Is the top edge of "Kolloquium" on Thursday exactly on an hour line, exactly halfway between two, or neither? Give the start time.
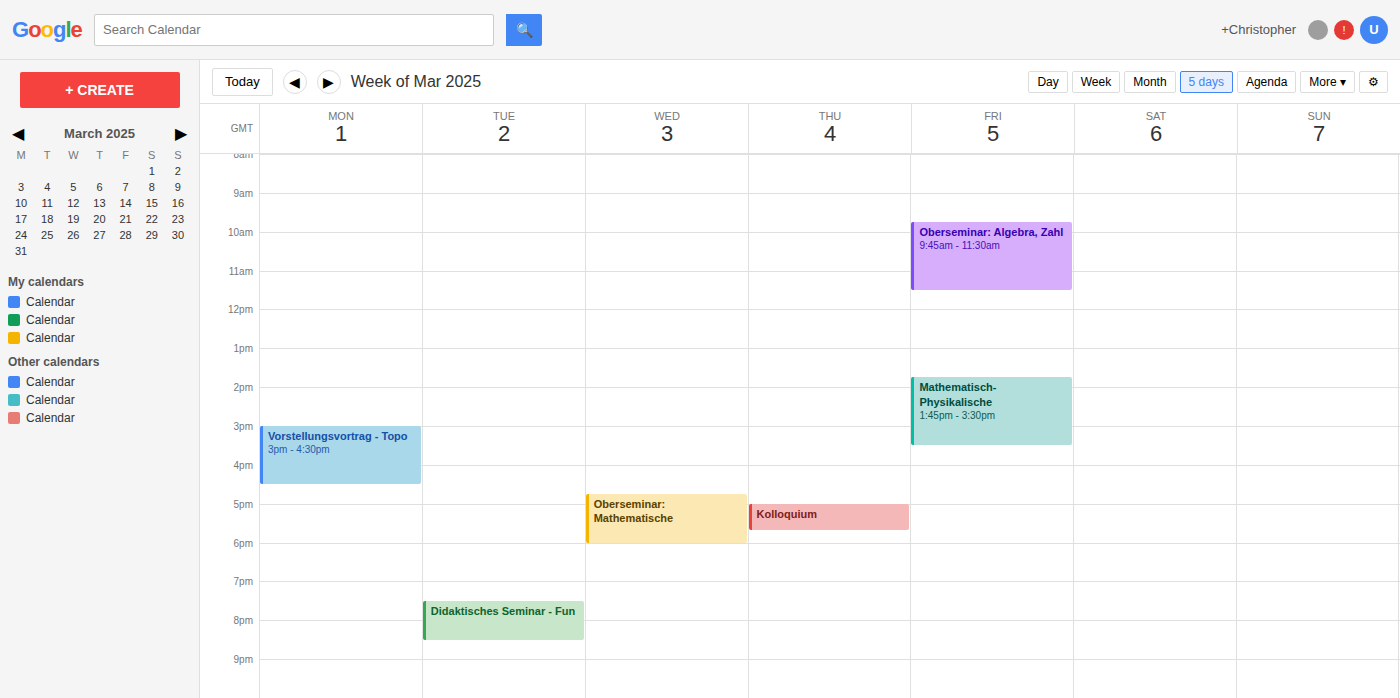
5:00 PM -- exactly on the 5 PM line.